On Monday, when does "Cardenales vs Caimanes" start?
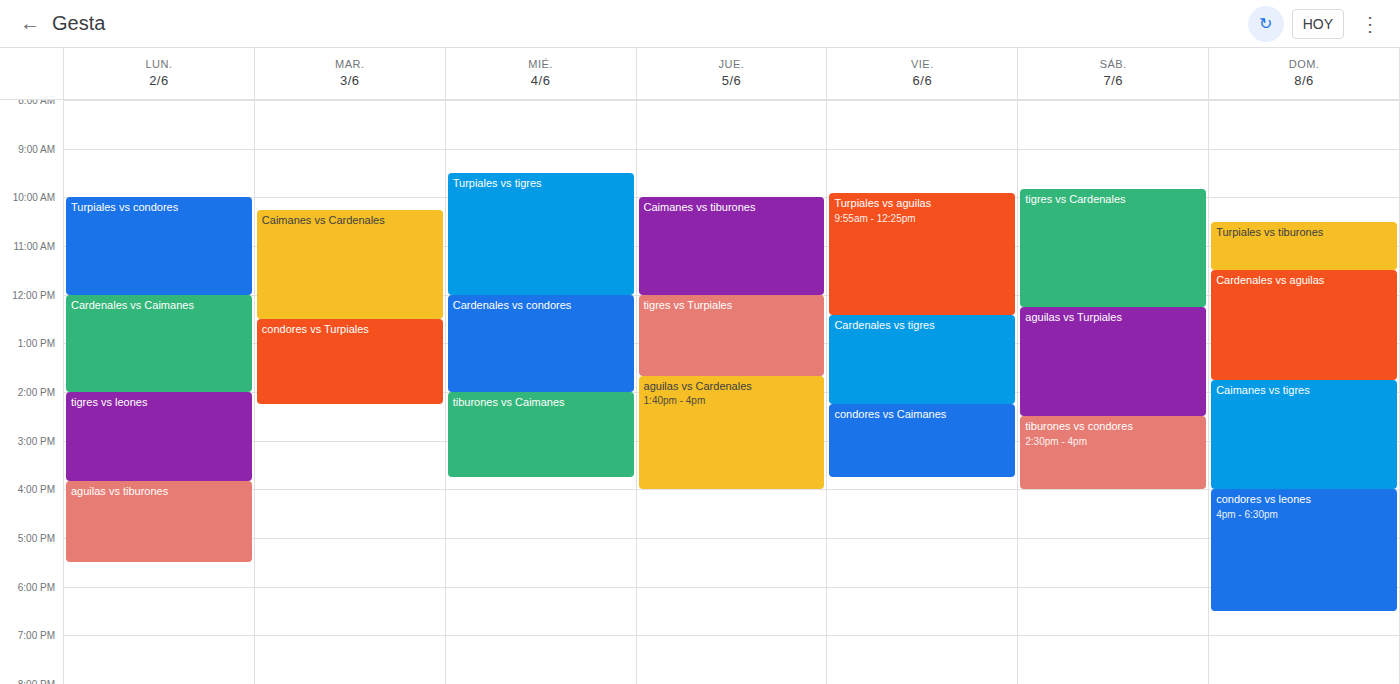
12:00 PM